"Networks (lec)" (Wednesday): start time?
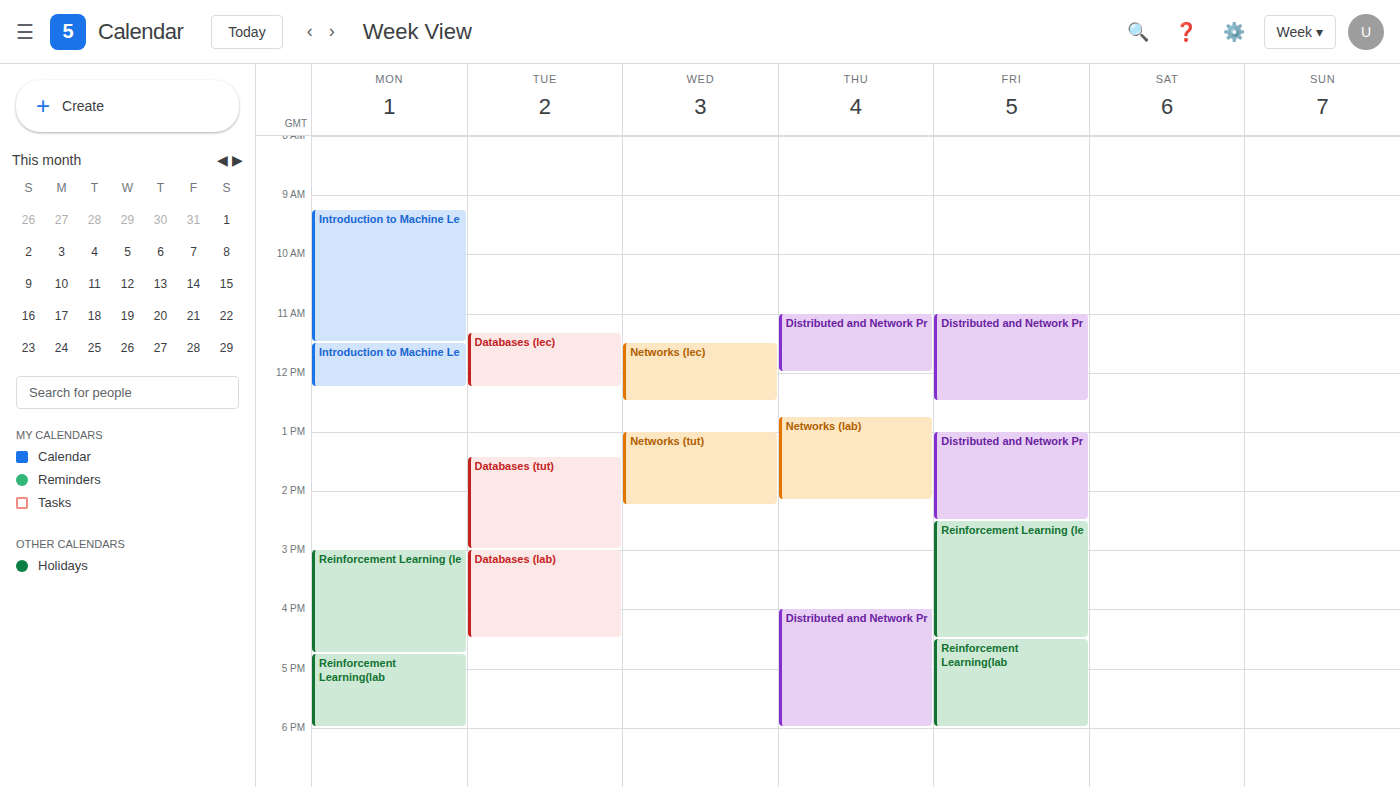
11:30 AM